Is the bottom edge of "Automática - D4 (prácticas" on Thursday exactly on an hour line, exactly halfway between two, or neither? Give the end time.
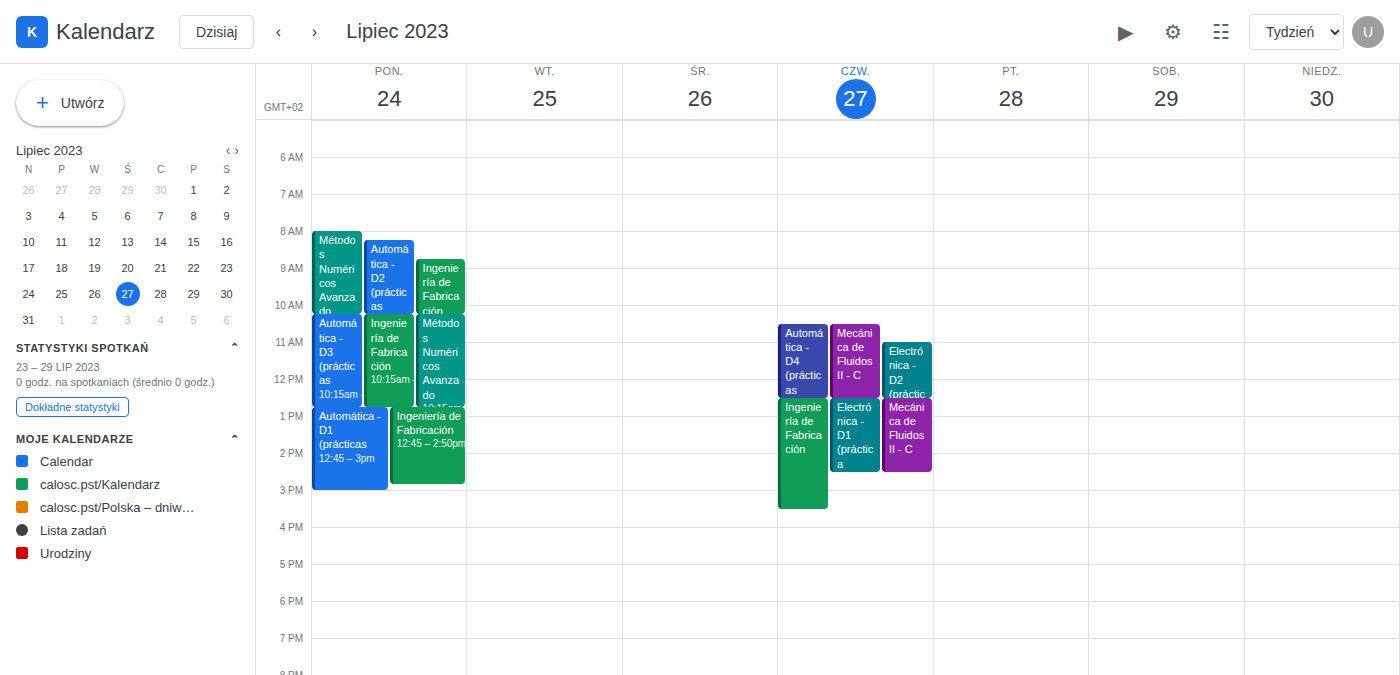
12:30 PM -- halfway between the 12 PM and 1 PM lines.